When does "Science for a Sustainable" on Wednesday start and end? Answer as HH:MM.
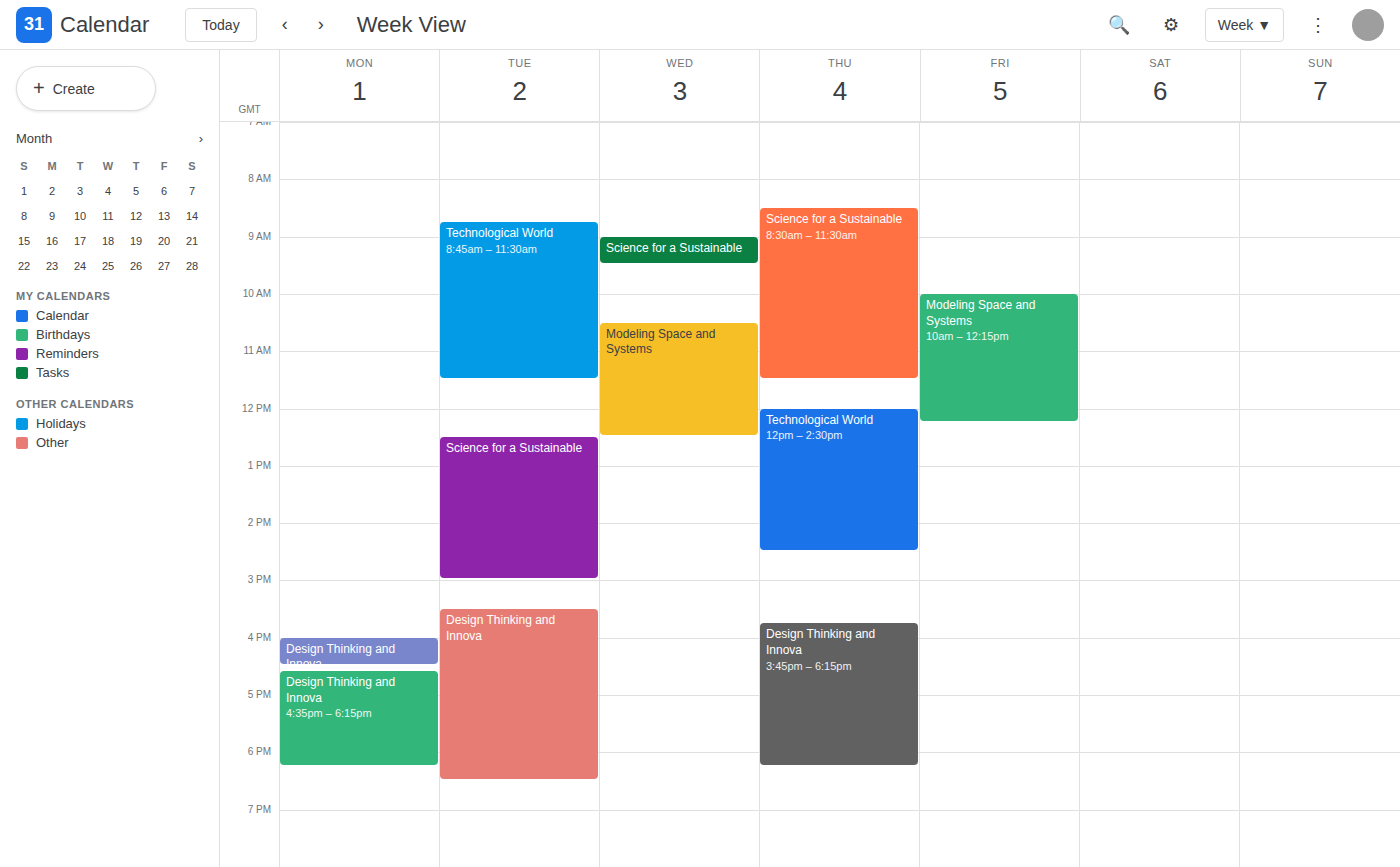
09:00 to 09:30